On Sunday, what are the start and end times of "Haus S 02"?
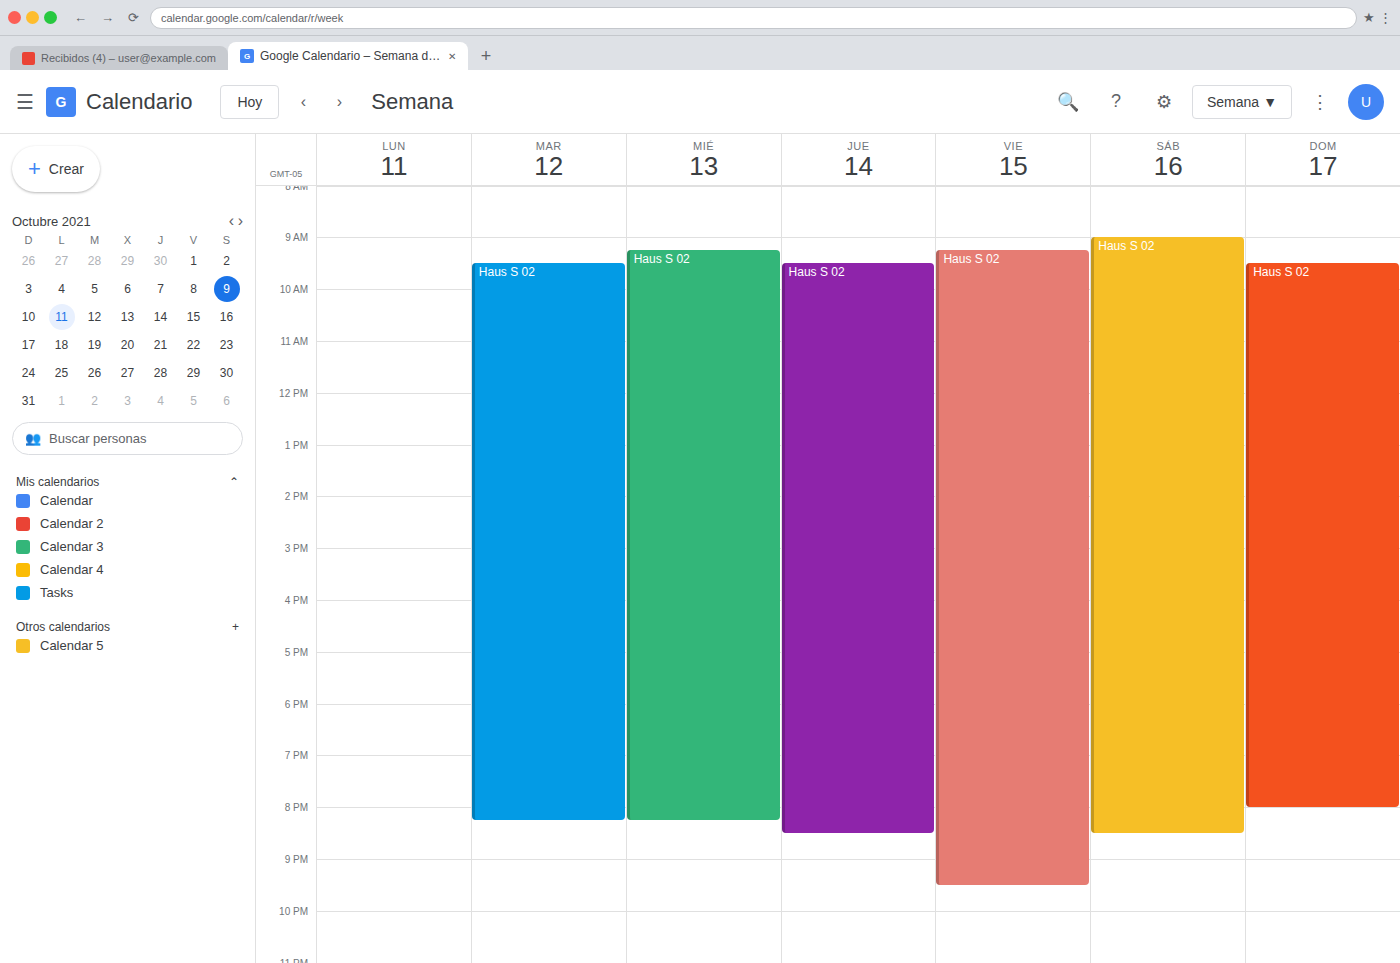
9:30 AM to 8:00 PM